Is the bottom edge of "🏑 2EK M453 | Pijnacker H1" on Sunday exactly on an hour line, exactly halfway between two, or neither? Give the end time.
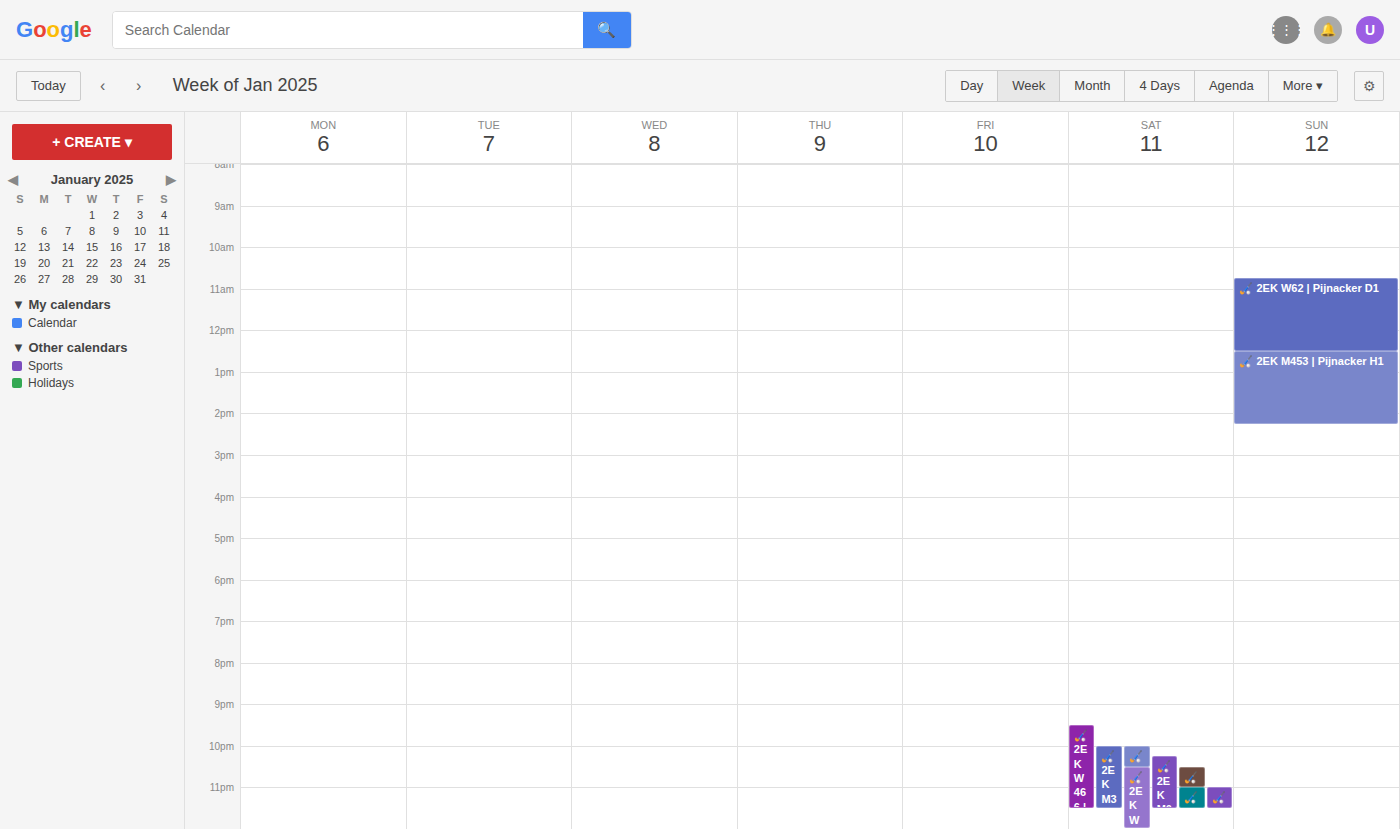
2:15 PM -- neither: a quarter of the way from the 2 PM line to the 3 PM line.